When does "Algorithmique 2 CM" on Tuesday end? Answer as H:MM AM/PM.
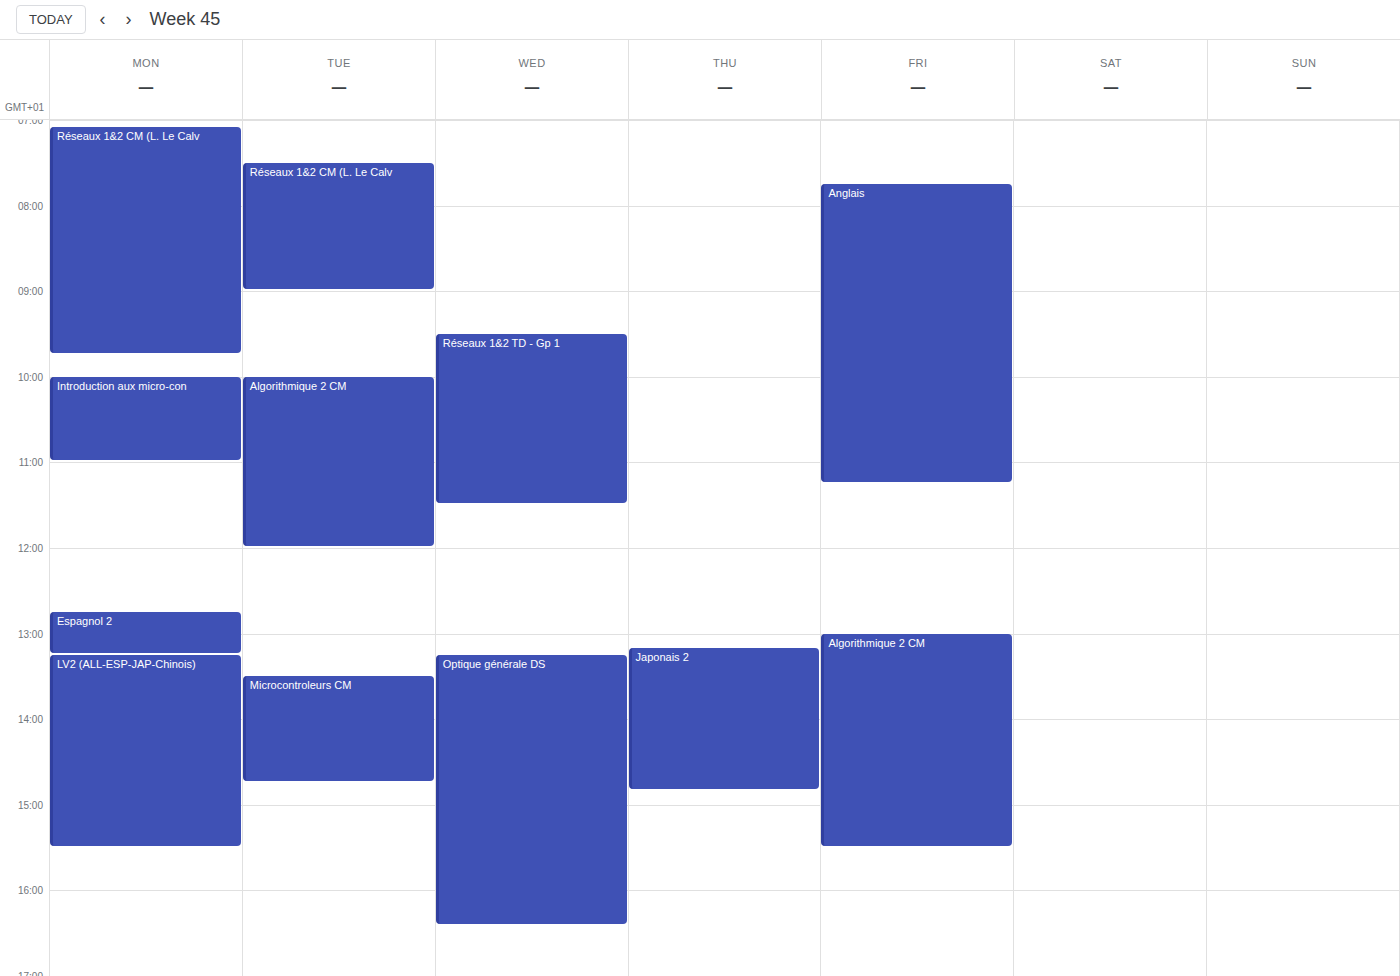
12:00 PM